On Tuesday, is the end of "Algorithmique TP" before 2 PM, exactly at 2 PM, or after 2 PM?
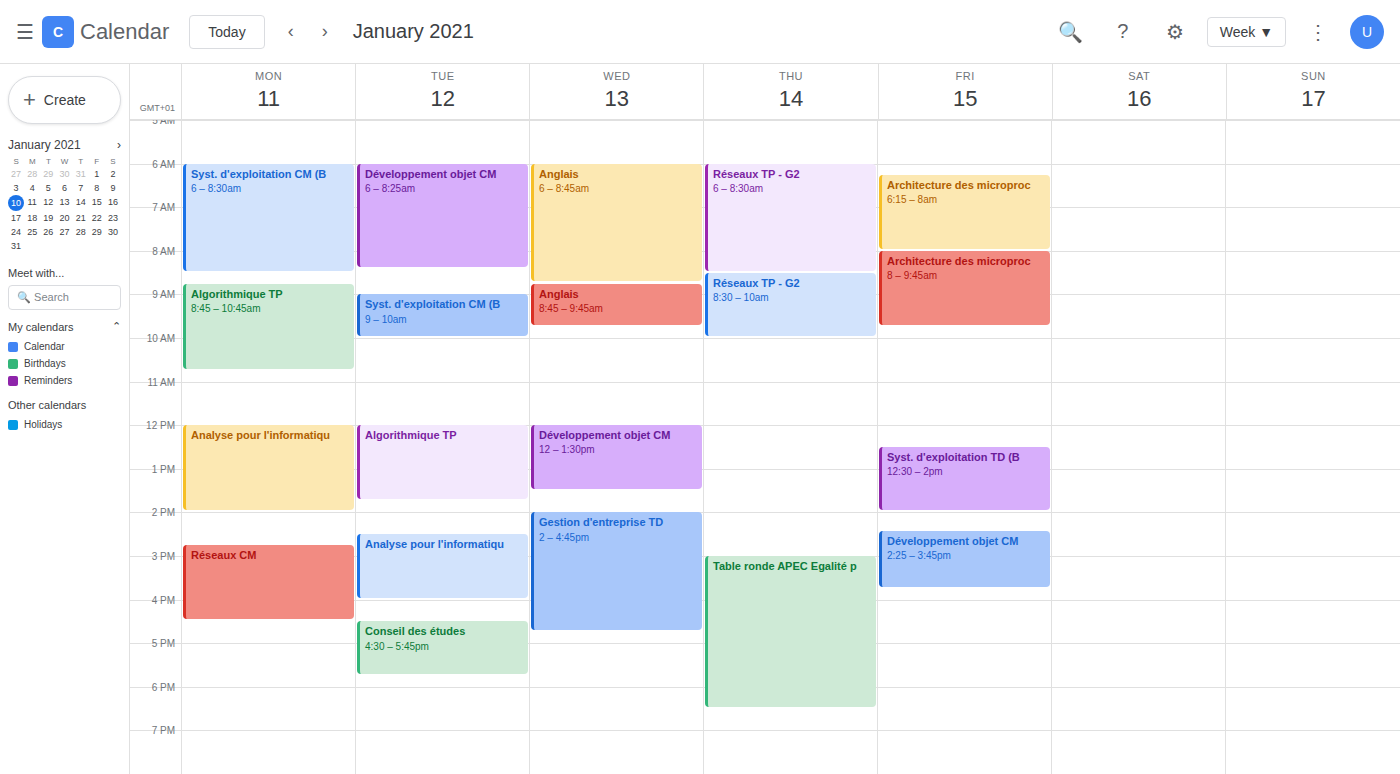
1:45 PM -- before 2 PM, 15 minutes above the 2 PM line.